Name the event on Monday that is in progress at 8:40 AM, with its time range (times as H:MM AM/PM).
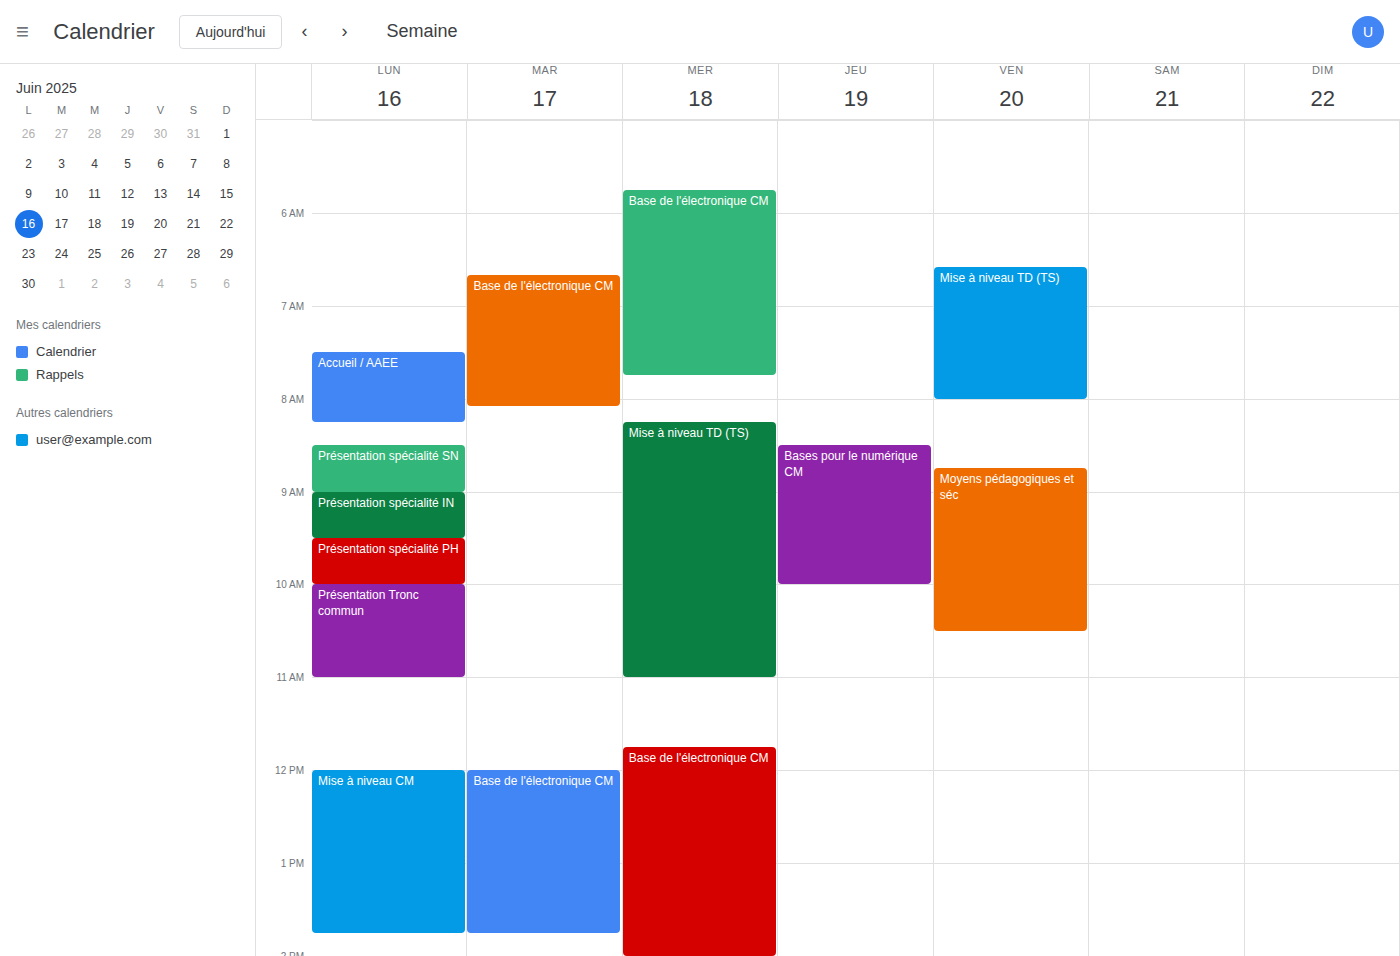
"Présentation spécialité SN", 8:30 AM to 9:00 AM